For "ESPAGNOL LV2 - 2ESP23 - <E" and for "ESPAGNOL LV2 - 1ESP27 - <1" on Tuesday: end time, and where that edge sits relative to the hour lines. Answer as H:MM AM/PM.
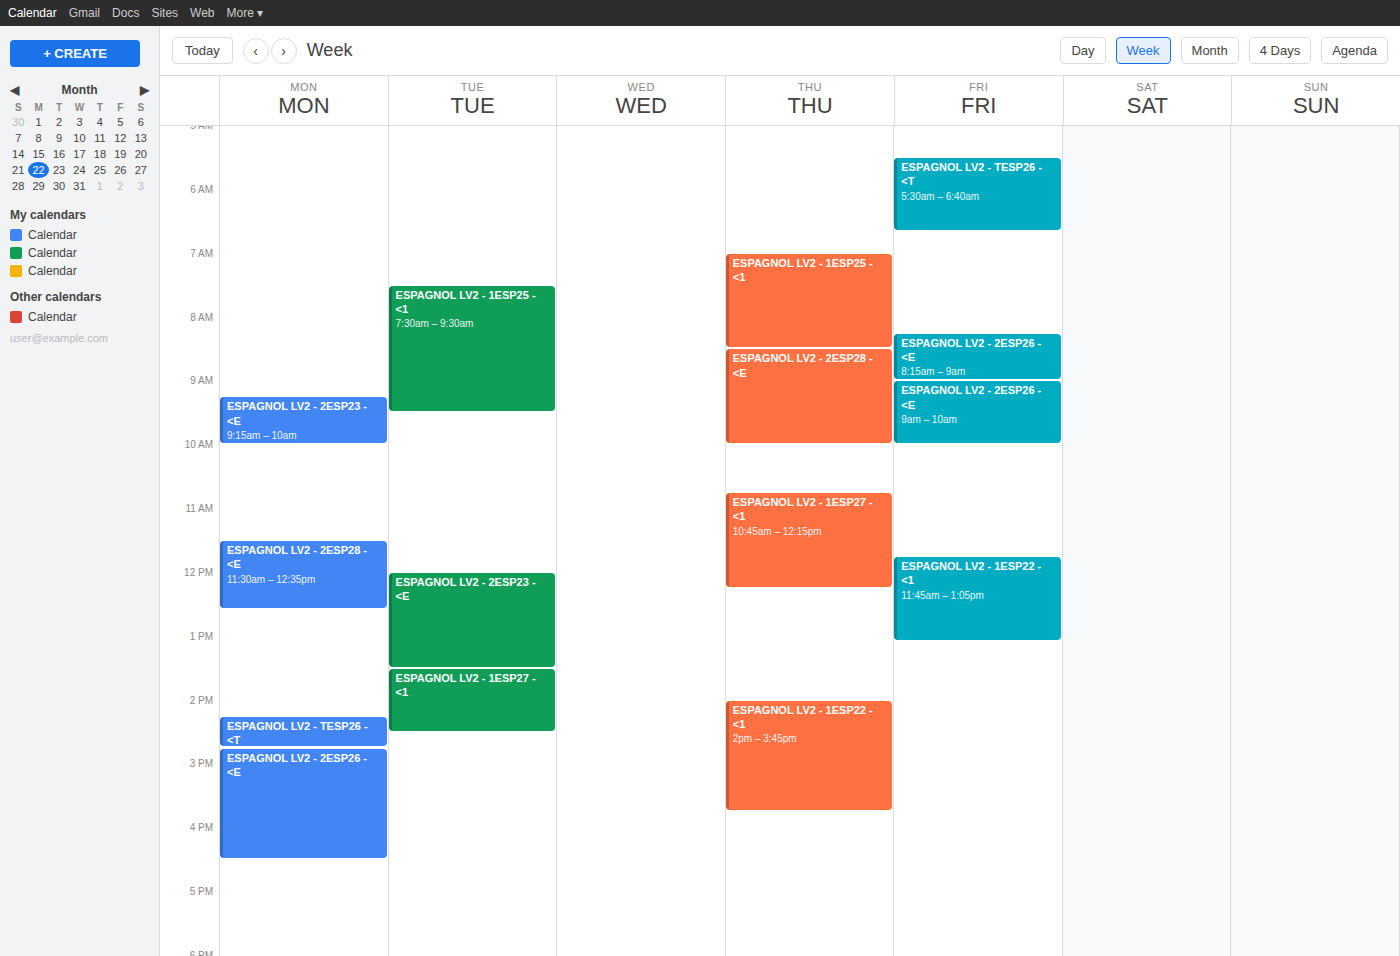
"ESPAGNOL LV2 - 2ESP23 - <E": 1:30 PM, halfway between the 1 PM and 2 PM lines. "ESPAGNOL LV2 - 1ESP27 - <1": 2:30 PM, halfway between the 2 PM and 3 PM lines.